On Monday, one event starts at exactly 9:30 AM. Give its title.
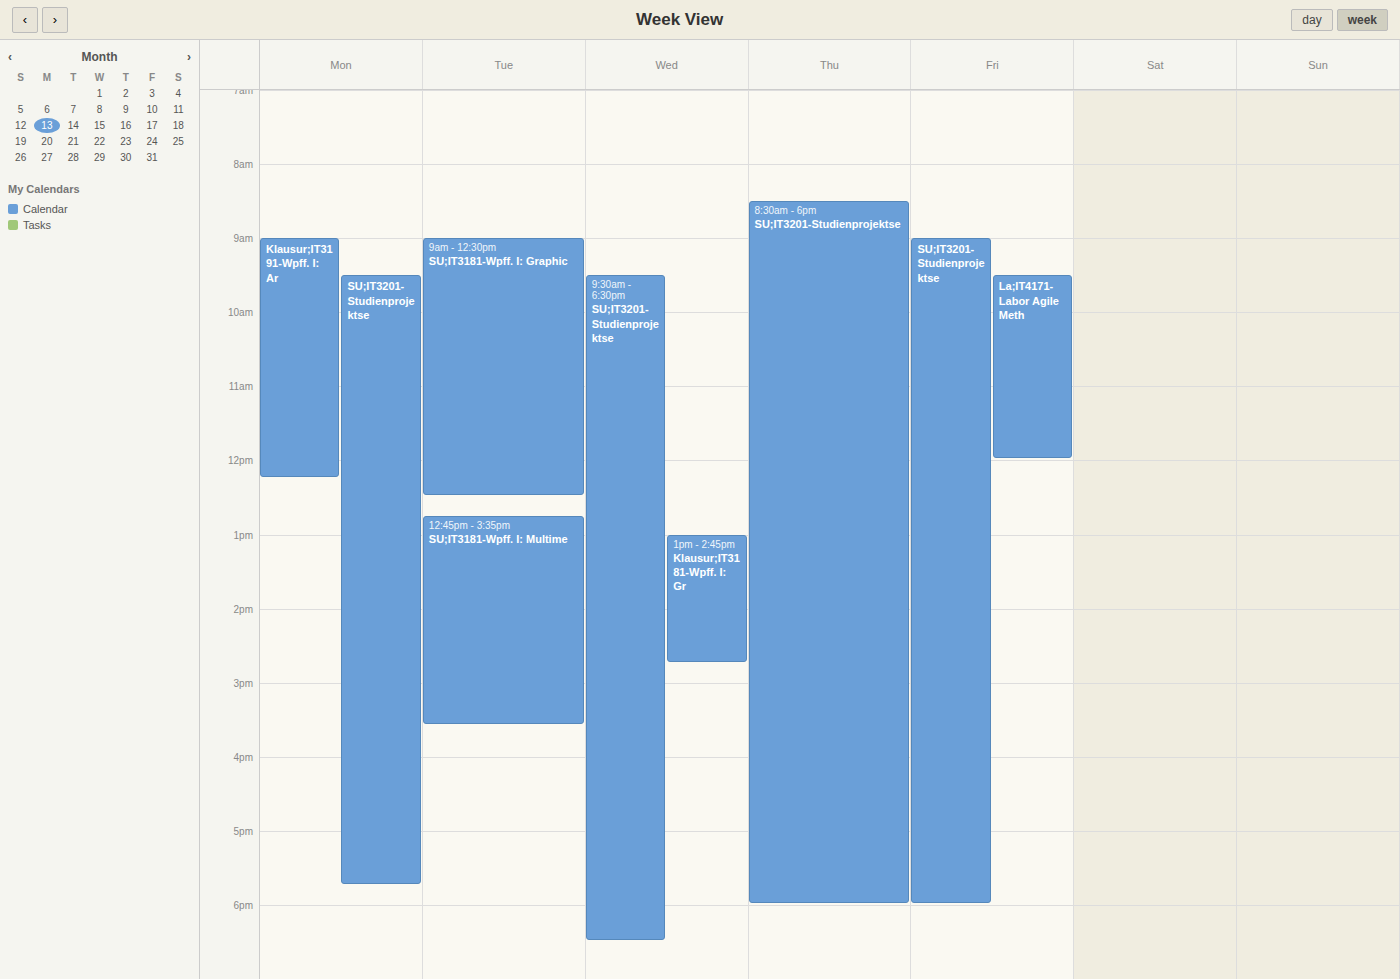
"SU;IT3201-Studienprojektse"